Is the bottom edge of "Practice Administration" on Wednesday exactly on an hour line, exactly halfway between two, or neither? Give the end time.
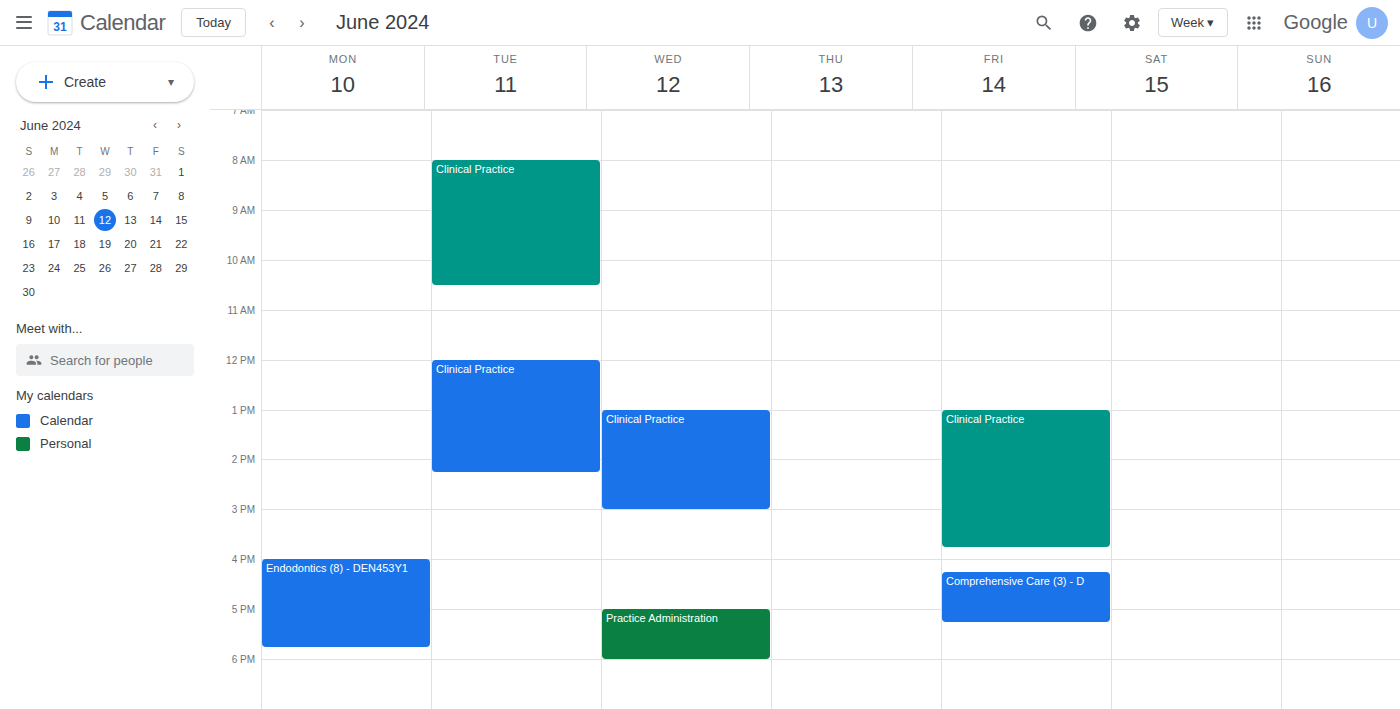
6:00 PM -- exactly on the 6 PM line.